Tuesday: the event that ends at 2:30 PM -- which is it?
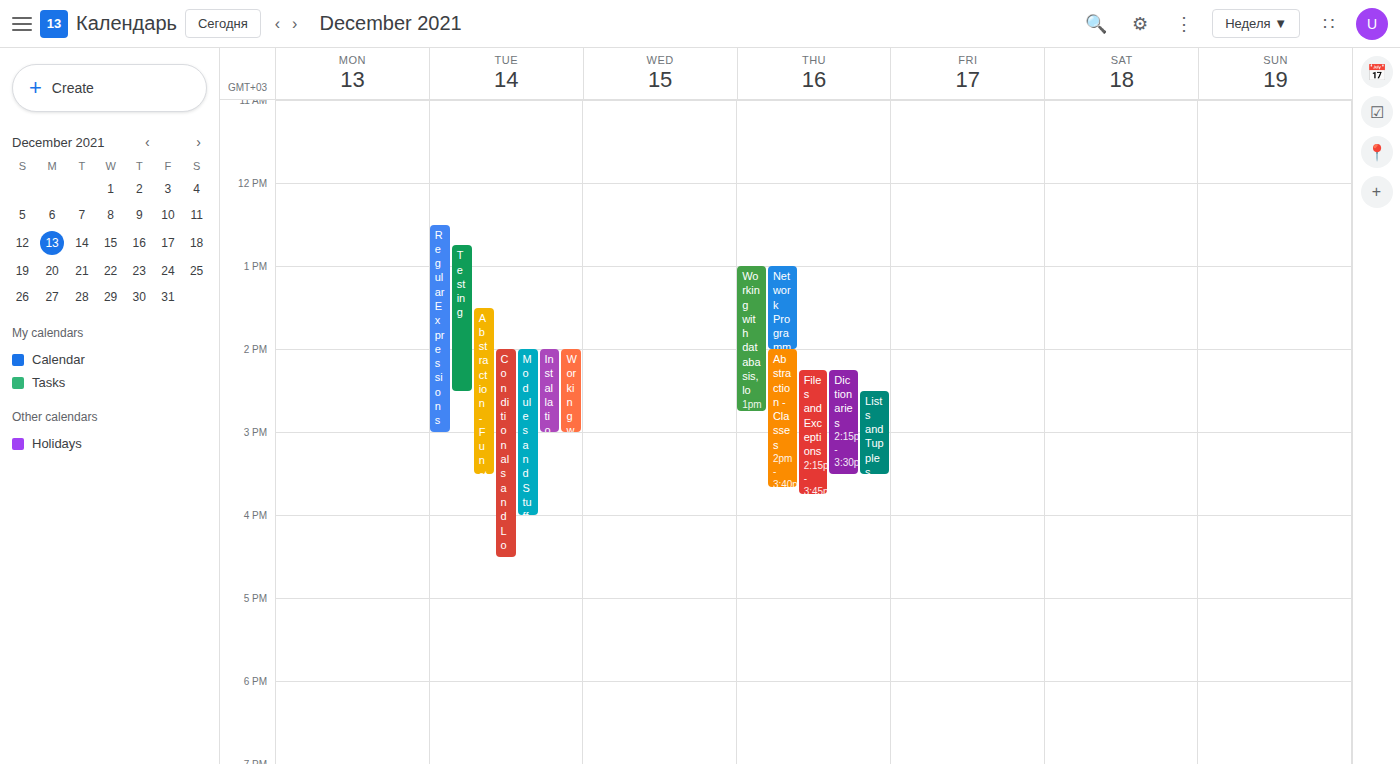
"Testing"